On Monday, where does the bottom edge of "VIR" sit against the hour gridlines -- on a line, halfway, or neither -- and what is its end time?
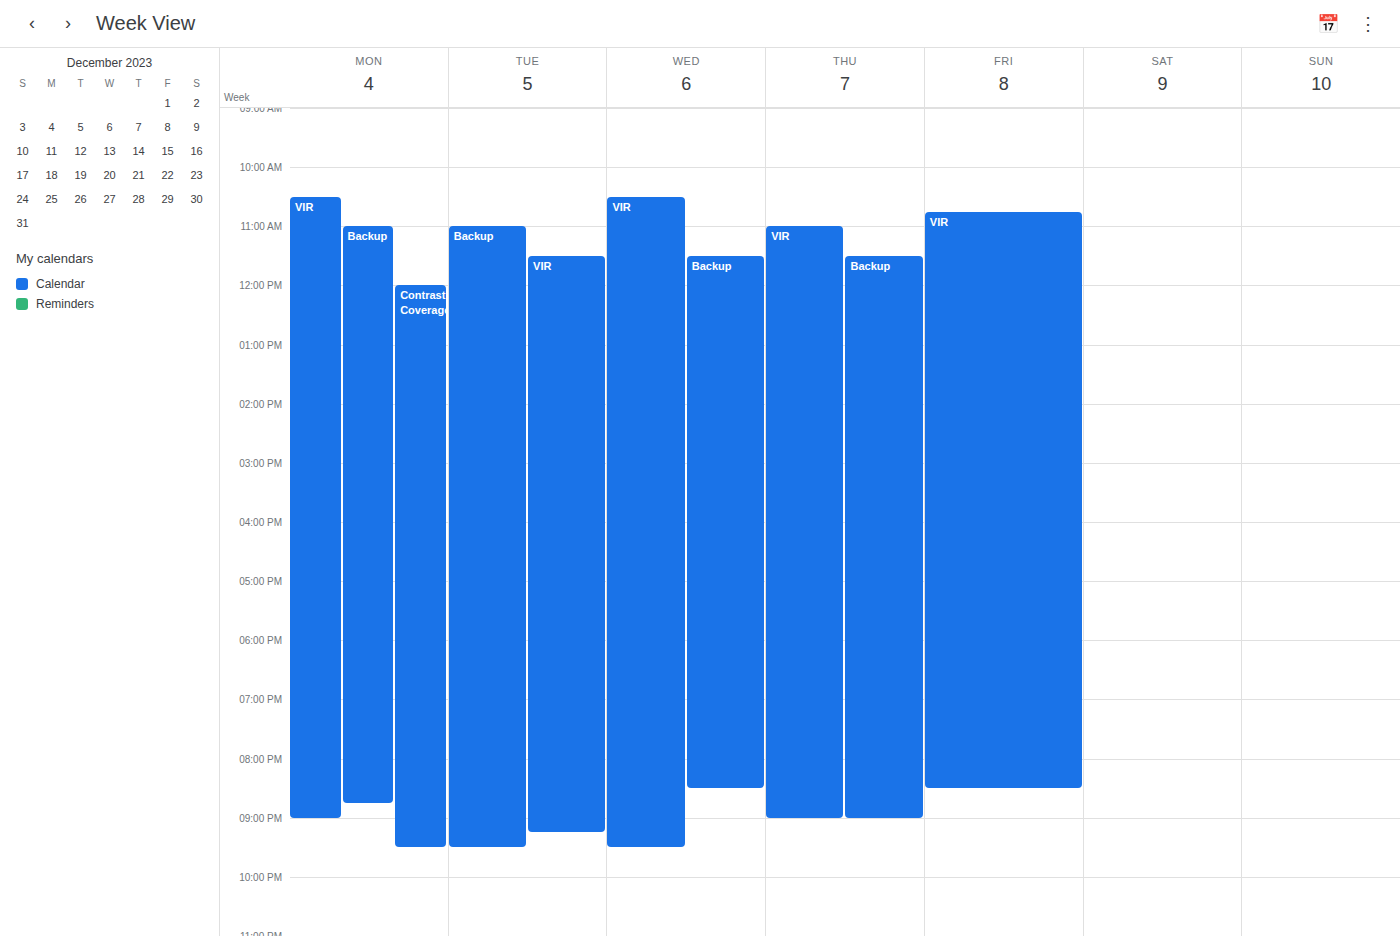
21:00 -- exactly on the 21:00 line.